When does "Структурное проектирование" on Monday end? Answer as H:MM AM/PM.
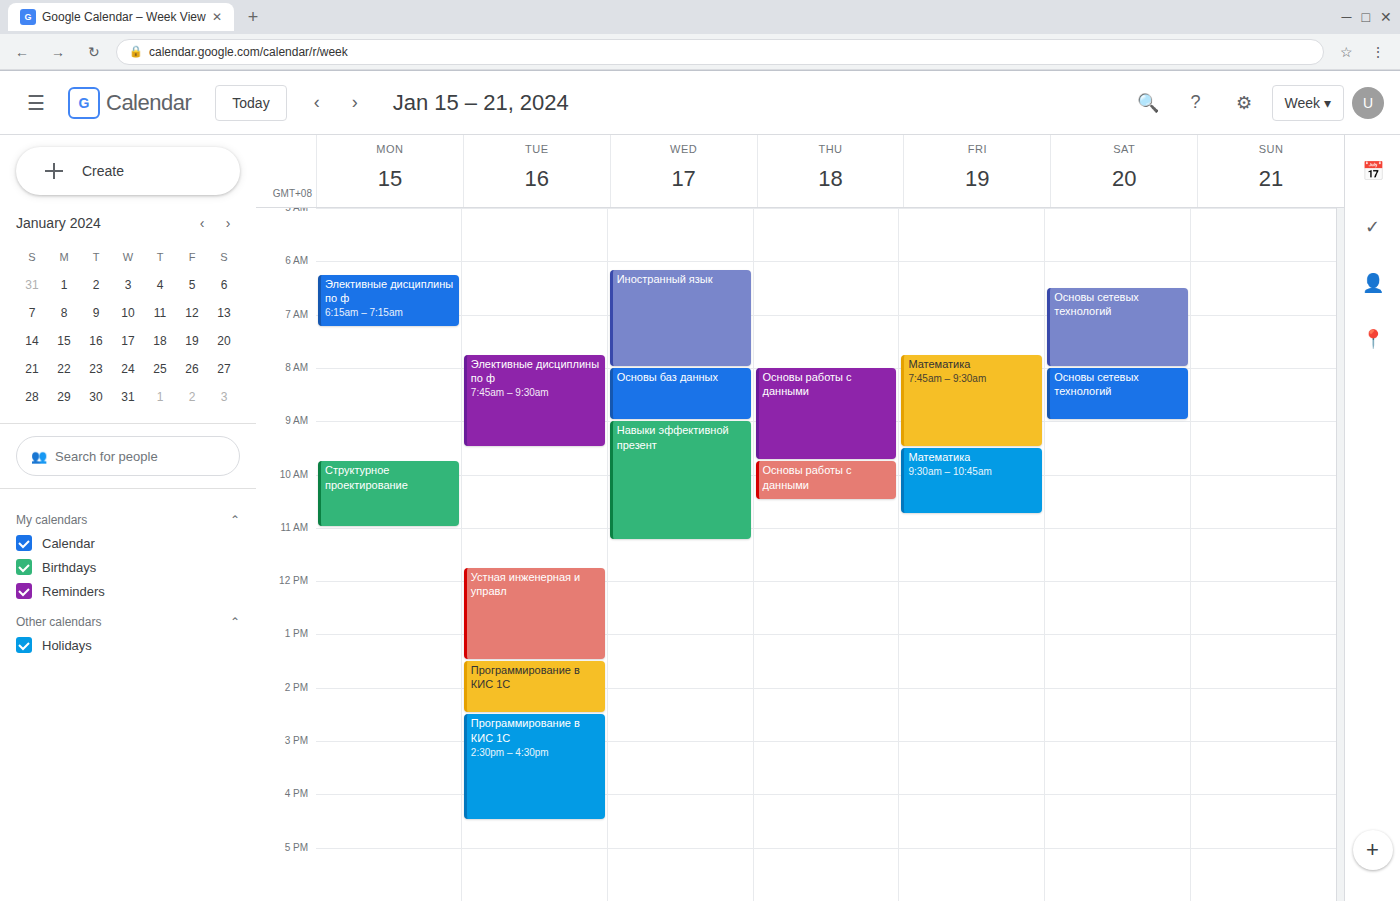
11:00 AM